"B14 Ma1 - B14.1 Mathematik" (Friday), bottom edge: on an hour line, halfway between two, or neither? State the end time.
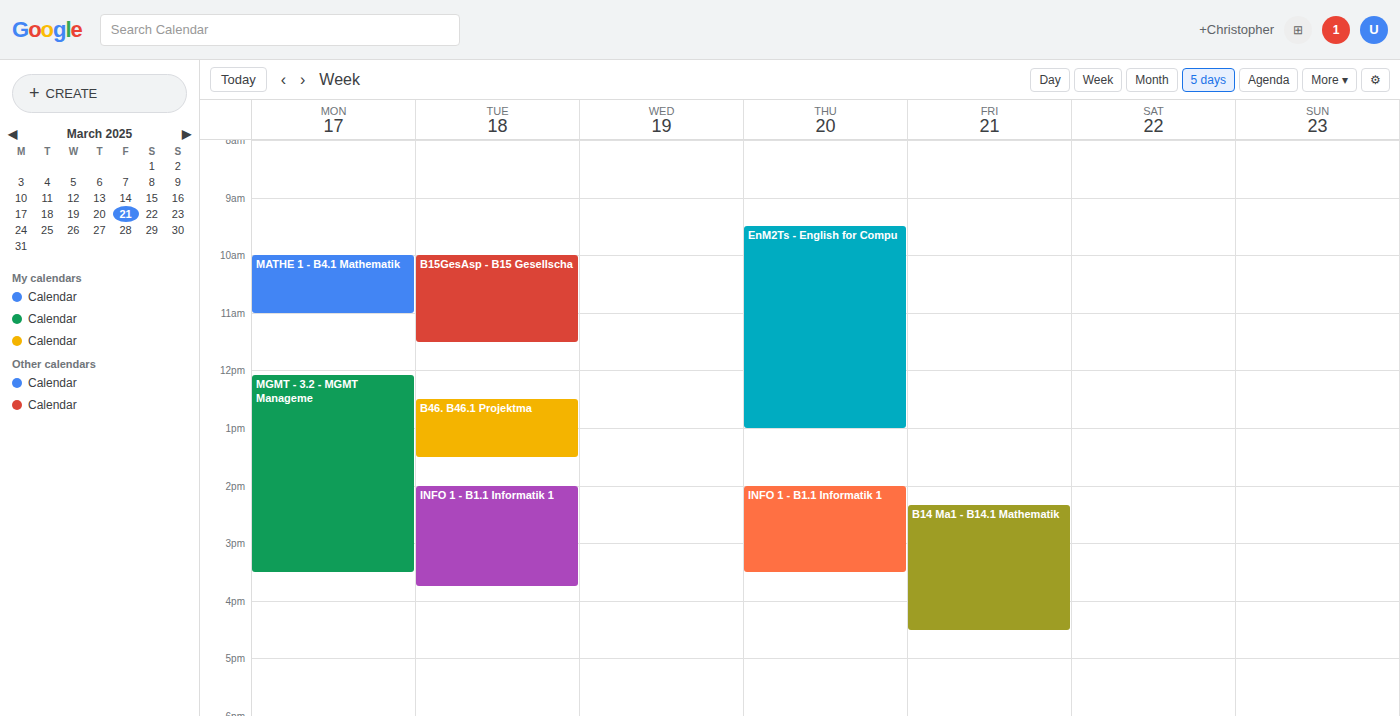
4:30 PM -- halfway between the 4 PM and 5 PM lines.